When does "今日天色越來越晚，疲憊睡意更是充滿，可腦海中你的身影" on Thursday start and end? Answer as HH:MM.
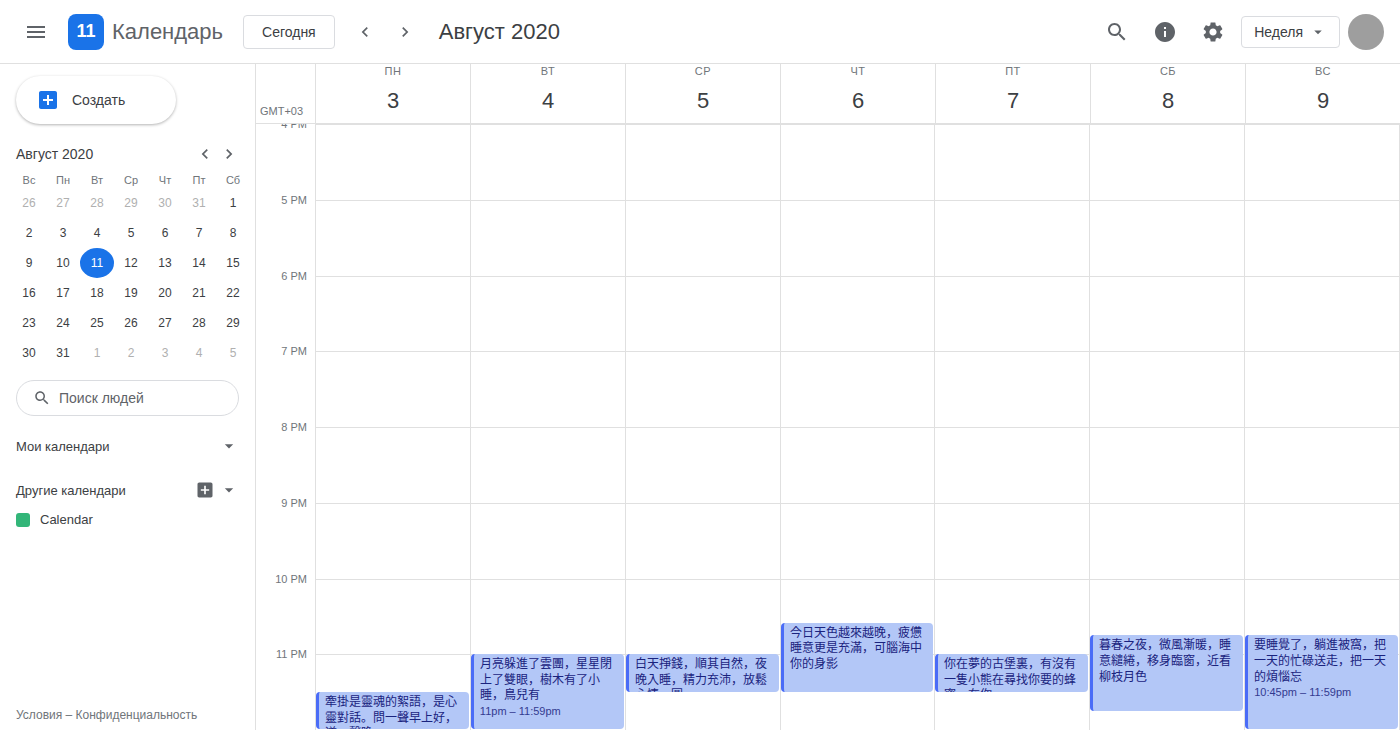
22:35 to 23:30